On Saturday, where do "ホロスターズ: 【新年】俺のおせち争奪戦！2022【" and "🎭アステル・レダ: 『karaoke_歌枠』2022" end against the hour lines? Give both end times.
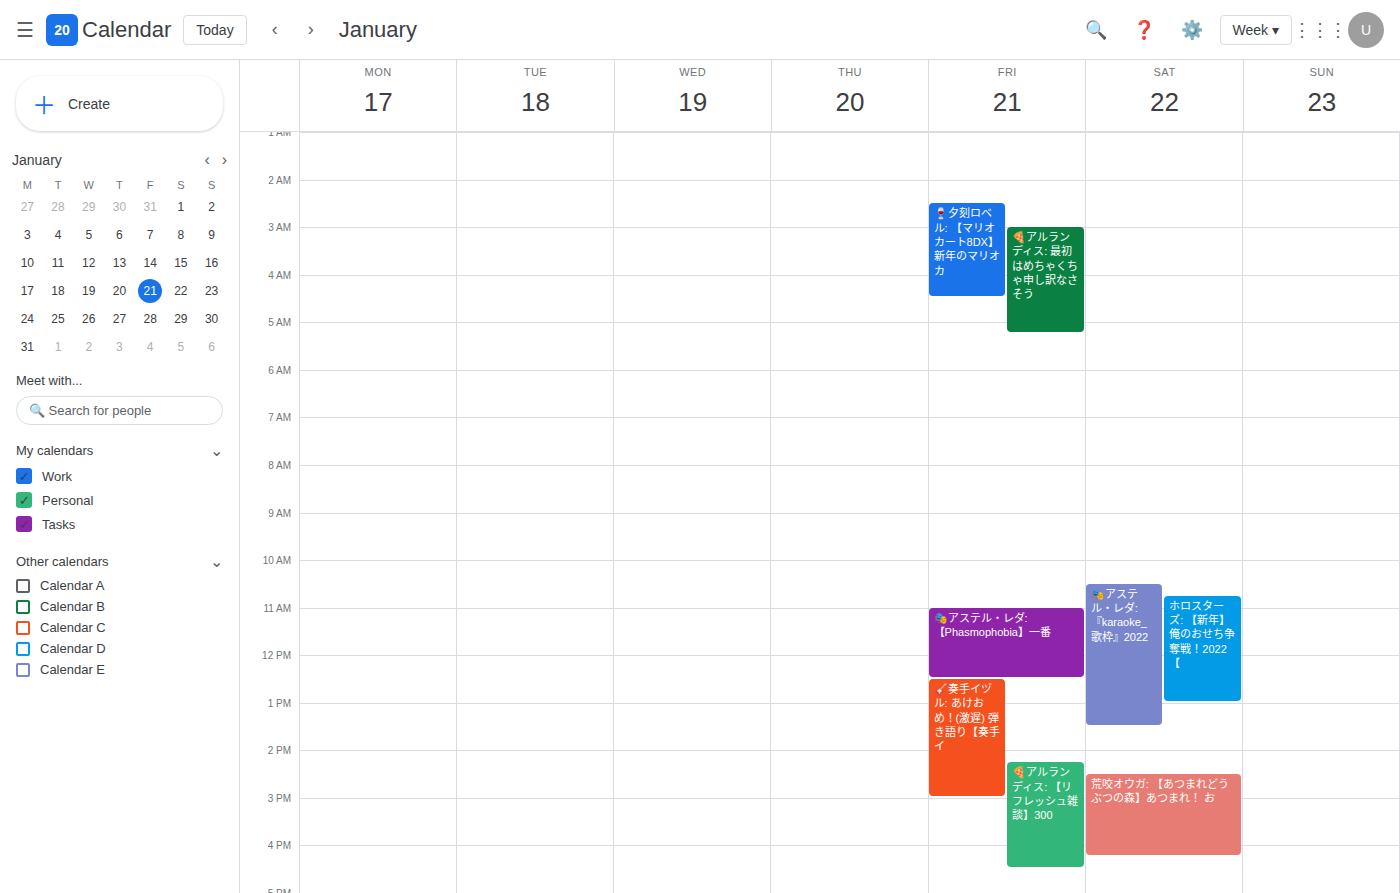
"ホロスターズ: 【新年】俺のおせち争奪戦！2022【": 13:00, exactly on the 13:00 line. "🎭アステル・レダ: 『karaoke_歌枠』2022": 13:30, halfway between the 13:00 and 14:00 lines.